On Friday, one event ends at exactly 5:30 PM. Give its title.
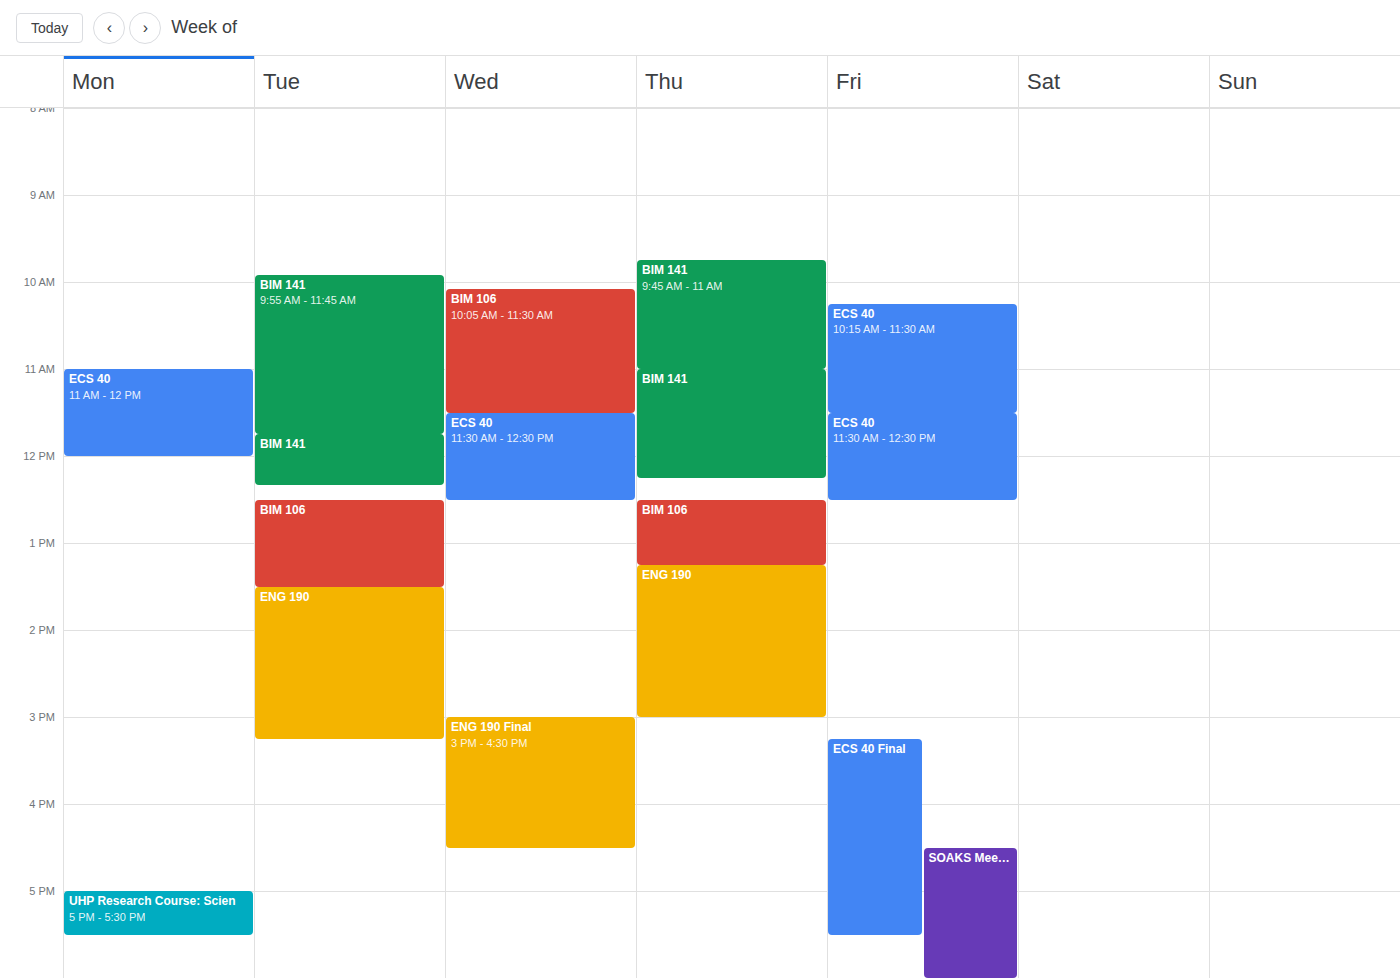
"ECS 40 Final"